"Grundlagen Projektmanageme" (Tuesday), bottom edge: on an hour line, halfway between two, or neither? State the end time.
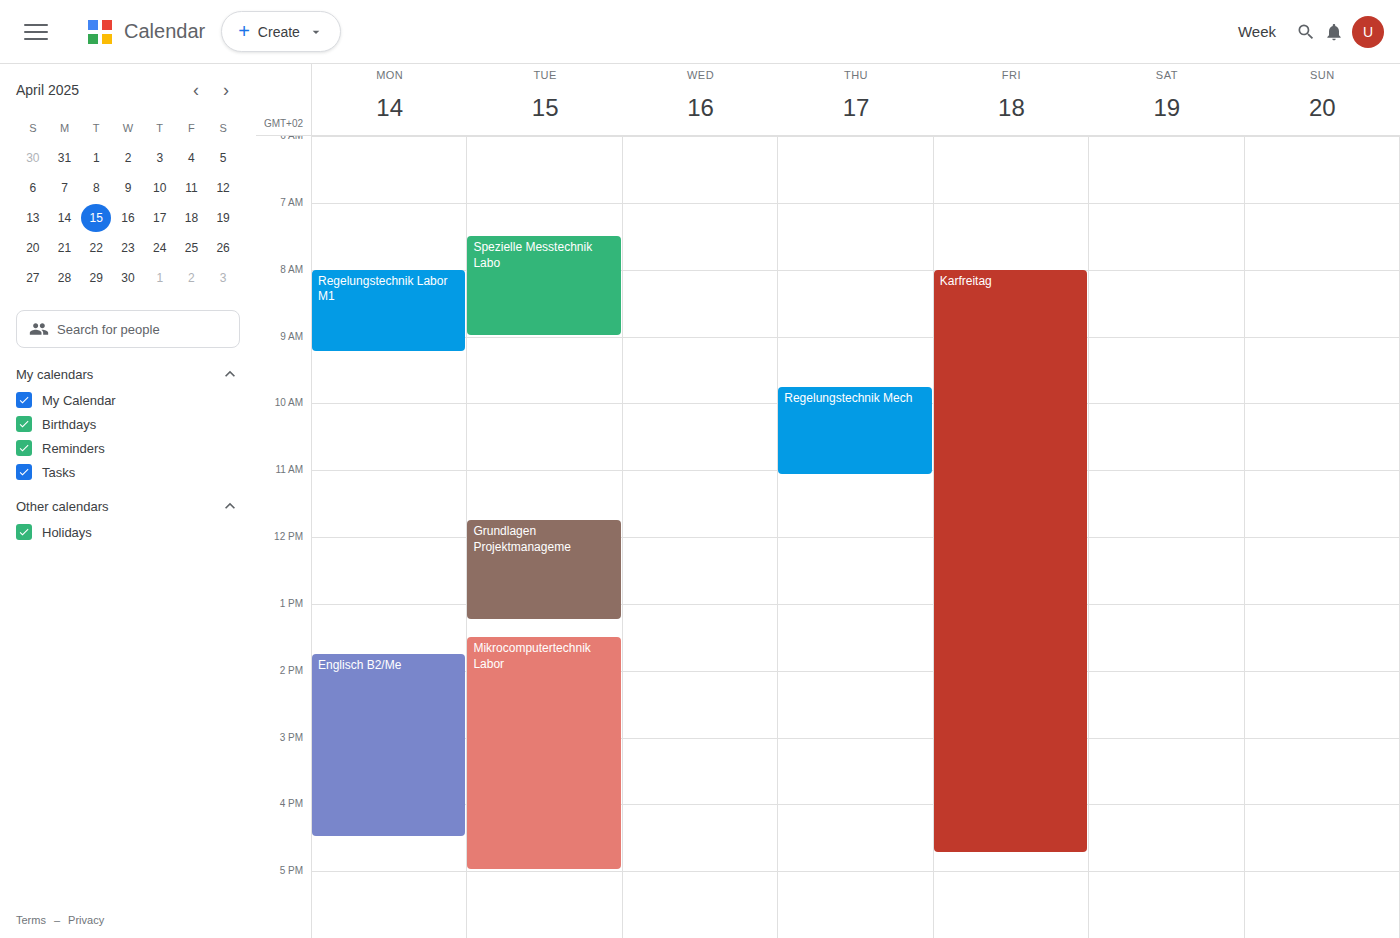
1:15 PM -- neither: a quarter of the way from the 1 PM line to the 2 PM line.